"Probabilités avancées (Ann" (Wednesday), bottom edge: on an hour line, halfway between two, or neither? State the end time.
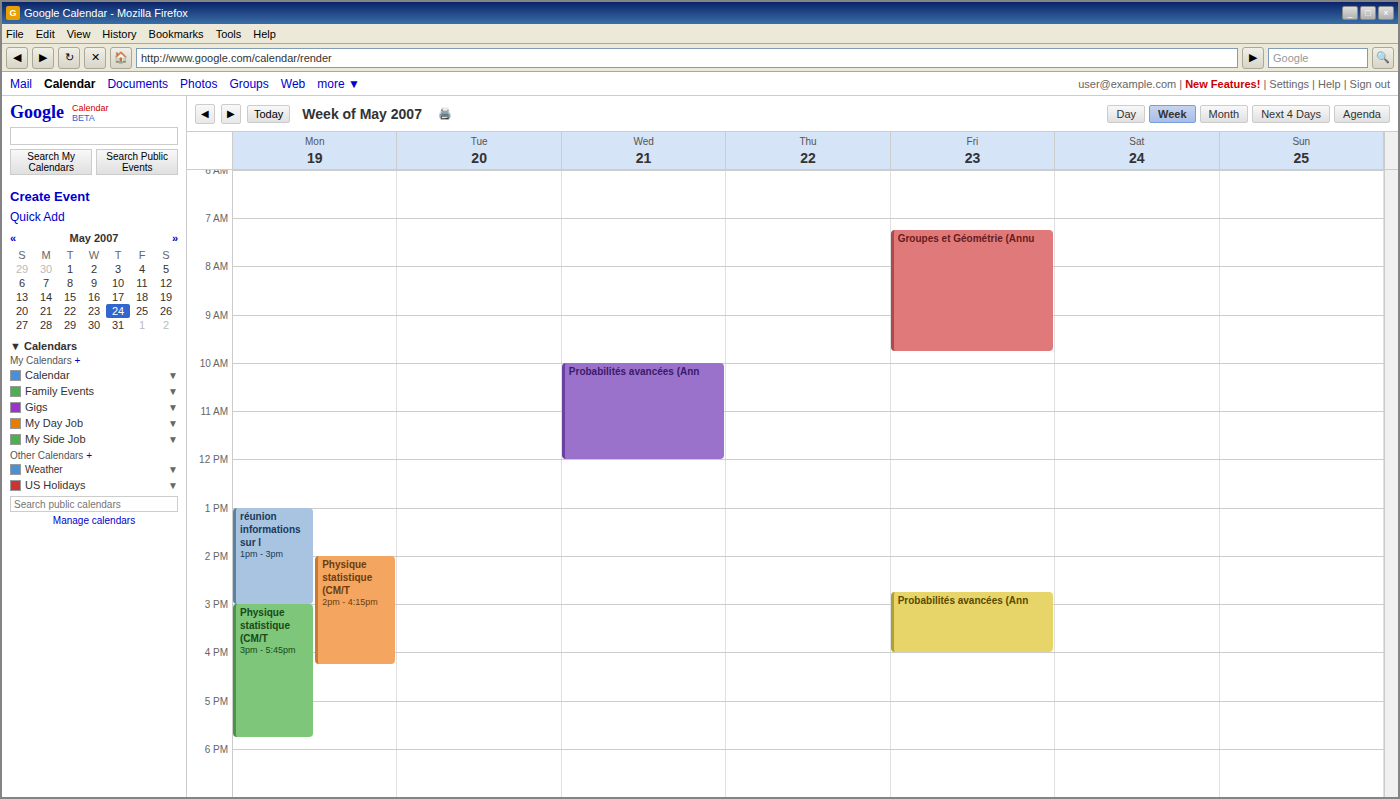
12:00 PM -- exactly on the 12 PM line.